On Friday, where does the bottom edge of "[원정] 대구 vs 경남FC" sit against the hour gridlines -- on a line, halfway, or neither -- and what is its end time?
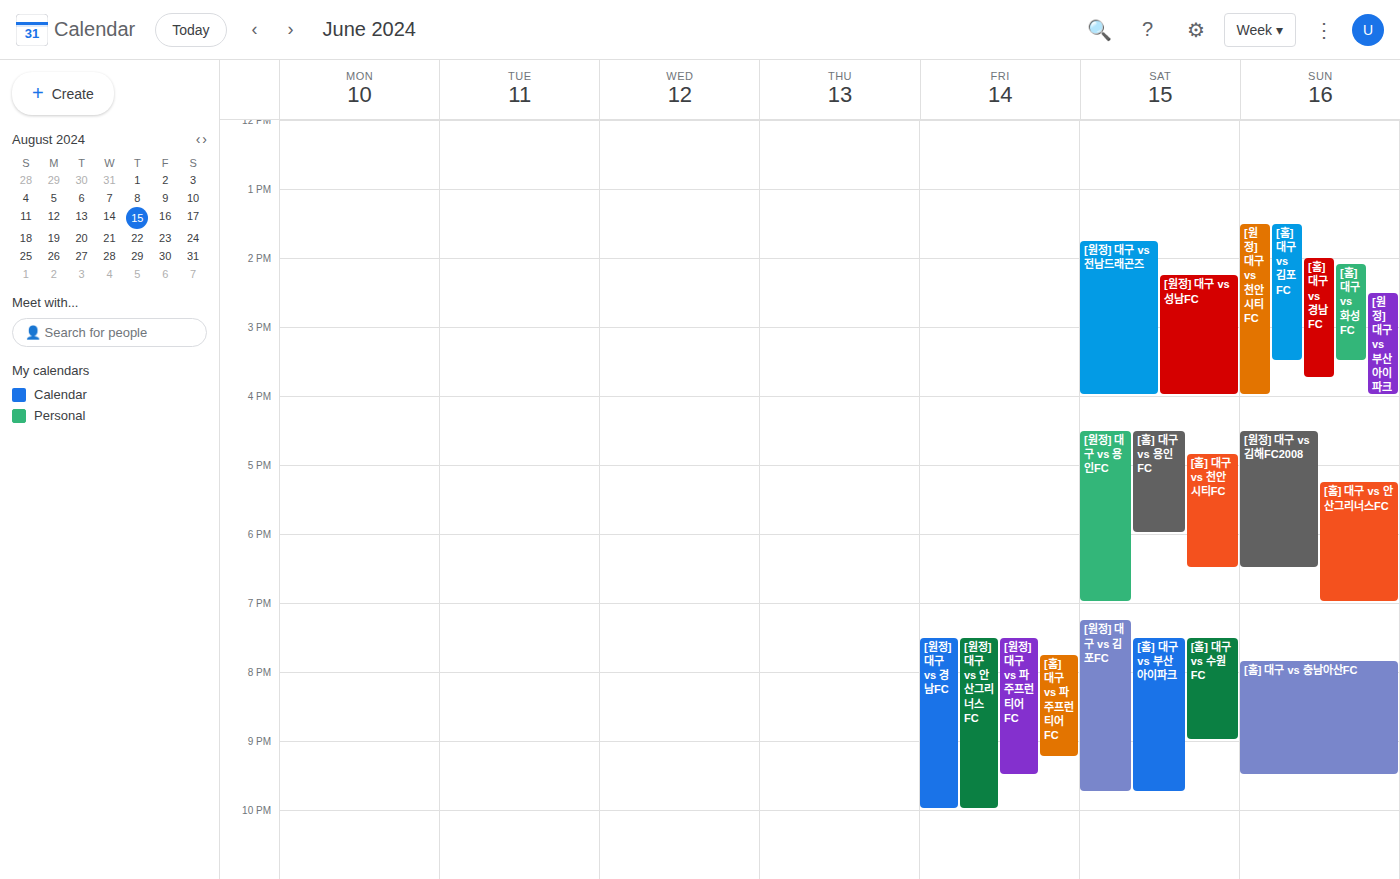
10:00 PM -- exactly on the 10 PM line.